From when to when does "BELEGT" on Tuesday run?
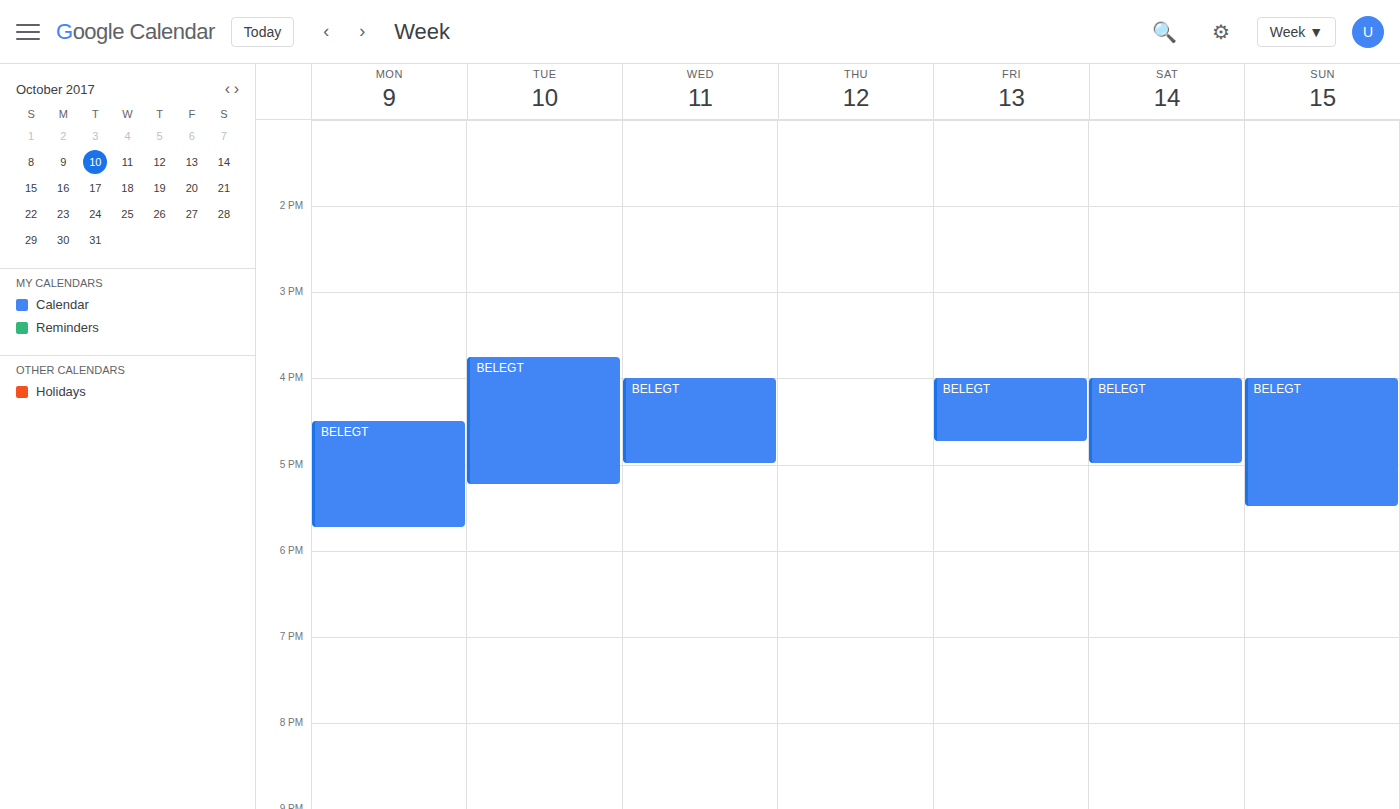
3:45 PM to 5:15 PM